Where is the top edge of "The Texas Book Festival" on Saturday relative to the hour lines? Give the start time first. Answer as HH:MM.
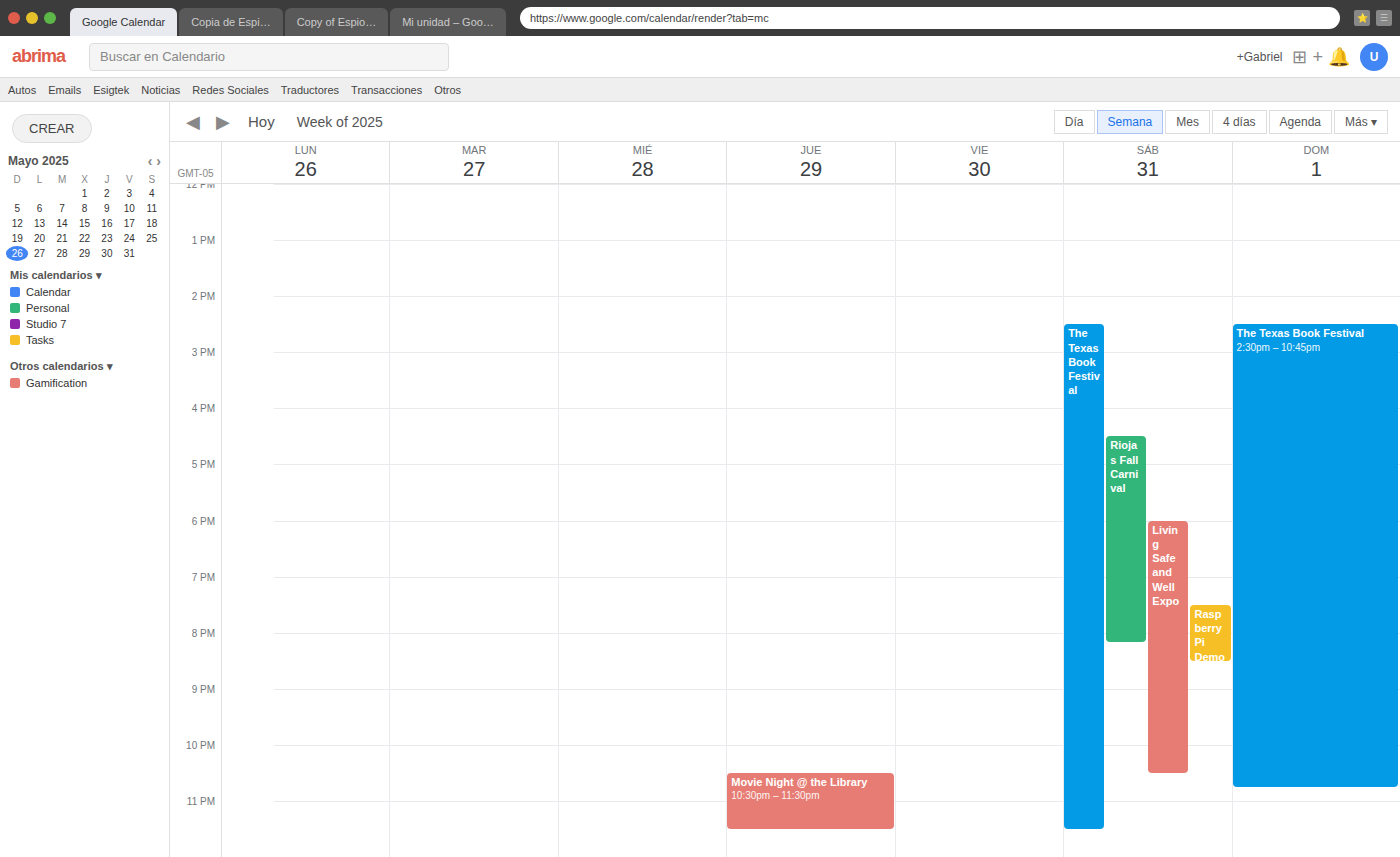
14:30 -- halfway between the 14:00 and 15:00 lines.